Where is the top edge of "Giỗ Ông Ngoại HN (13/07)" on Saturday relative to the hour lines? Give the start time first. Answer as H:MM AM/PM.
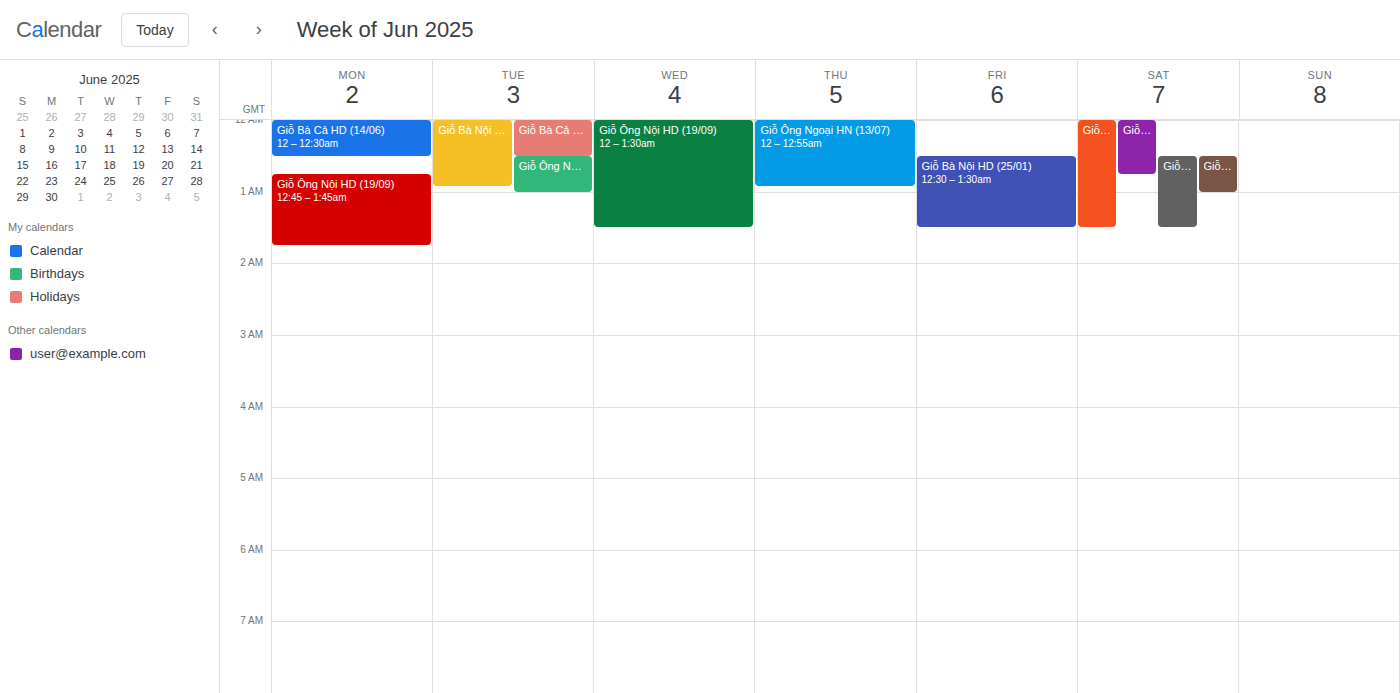
12:30 AM -- halfway between the 12 AM and 1 AM lines.